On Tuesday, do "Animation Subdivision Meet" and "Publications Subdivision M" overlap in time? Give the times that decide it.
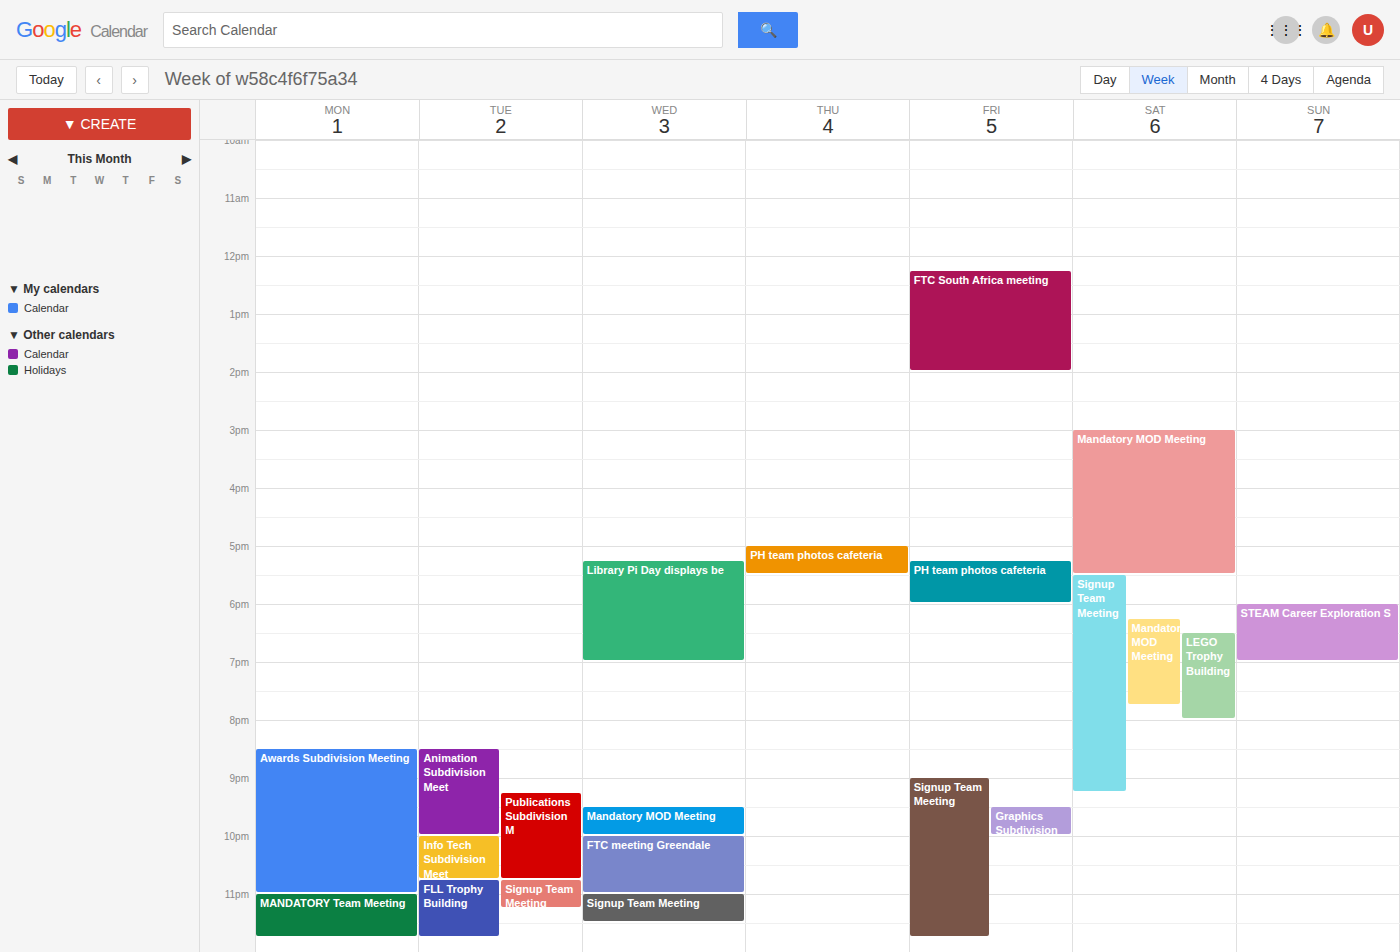
"Publications Subdivision M" starts at 9:15 PM, before "Animation Subdivision Meet" ends at 10:00 PM -- they overlap.